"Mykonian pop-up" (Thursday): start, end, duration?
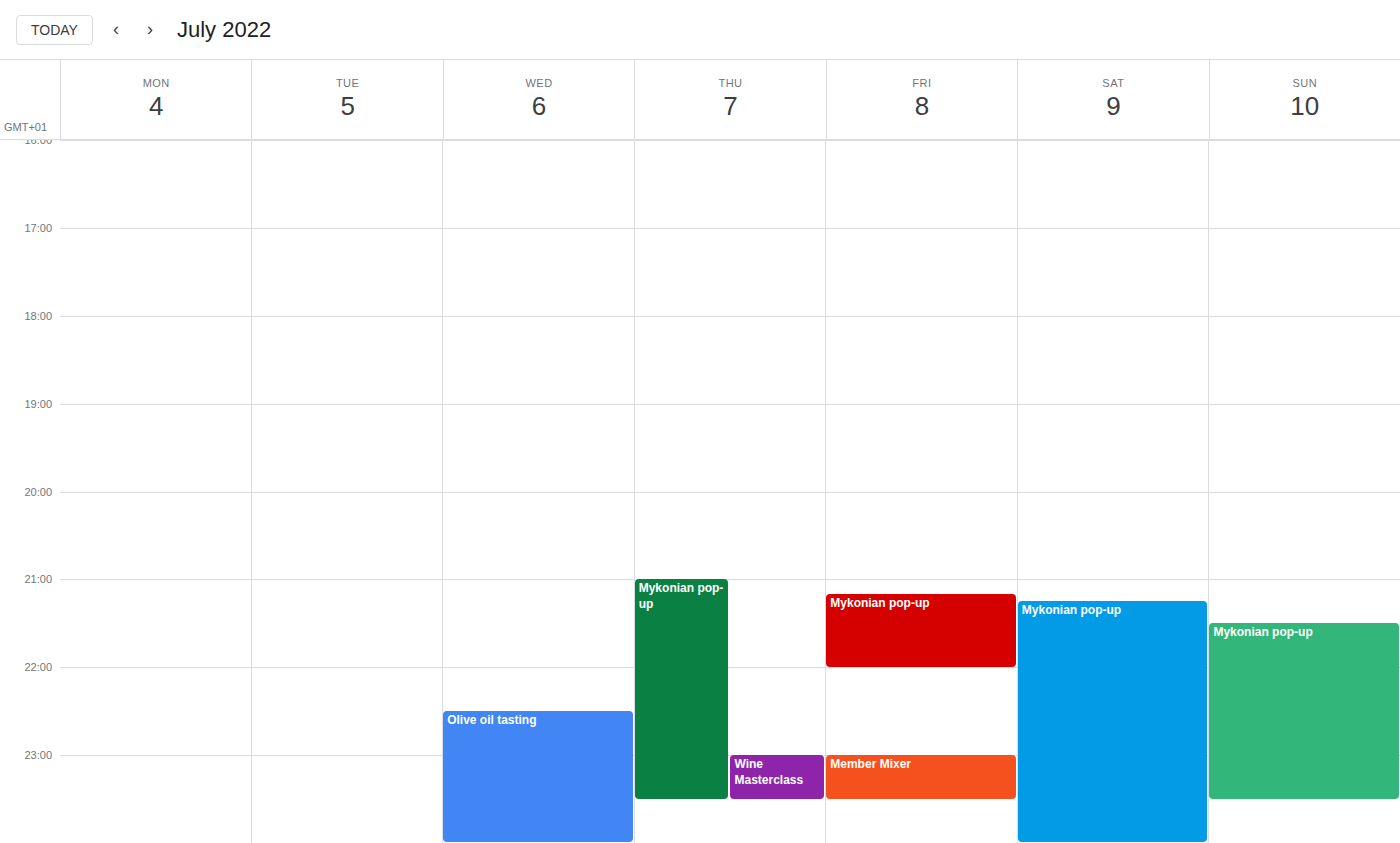
9:00 PM to 11:30 PM, 2 hours 30 minutes